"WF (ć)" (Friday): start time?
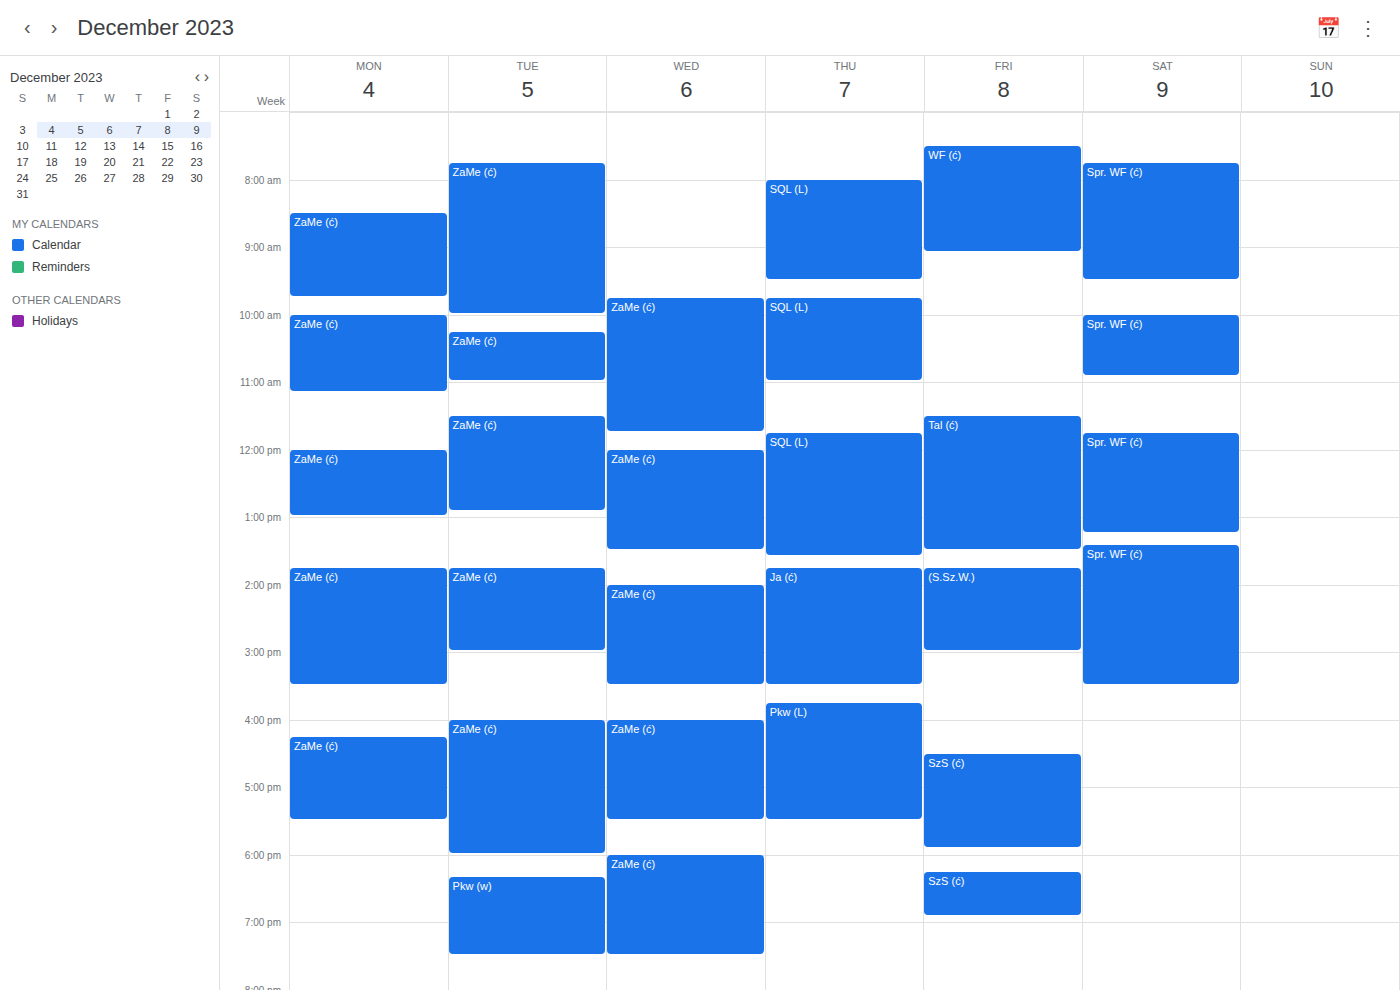
7:30 AM